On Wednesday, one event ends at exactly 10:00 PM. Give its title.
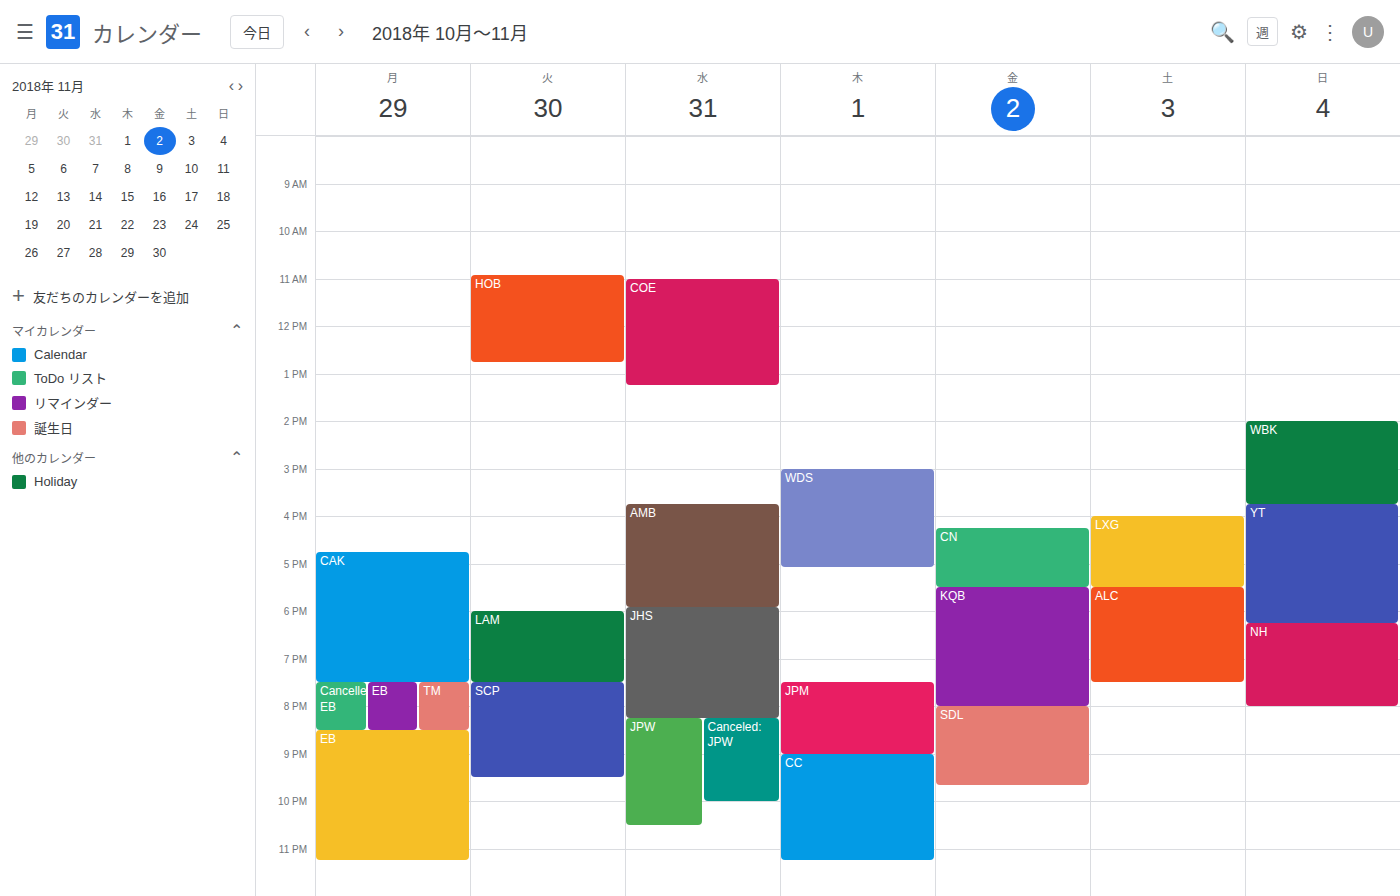
"Canceled: JPW"